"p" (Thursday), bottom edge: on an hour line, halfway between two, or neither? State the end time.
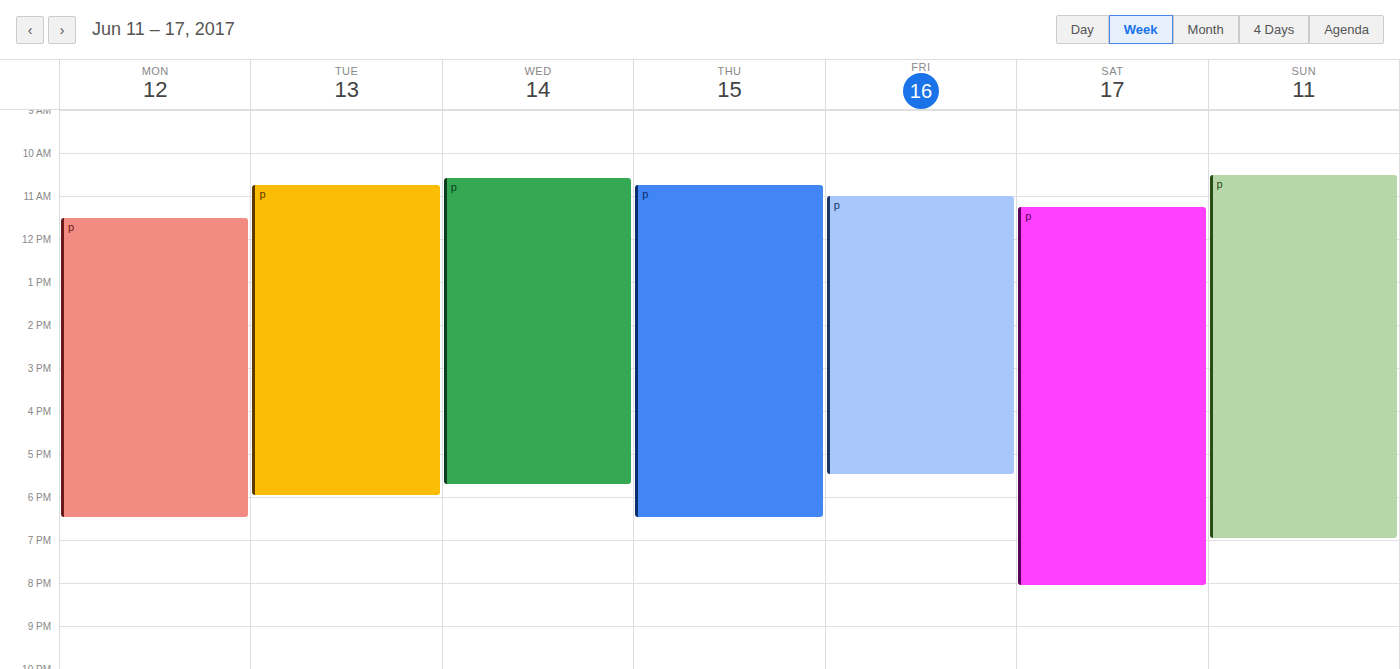
18:30 -- halfway between the 18:00 and 19:00 lines.